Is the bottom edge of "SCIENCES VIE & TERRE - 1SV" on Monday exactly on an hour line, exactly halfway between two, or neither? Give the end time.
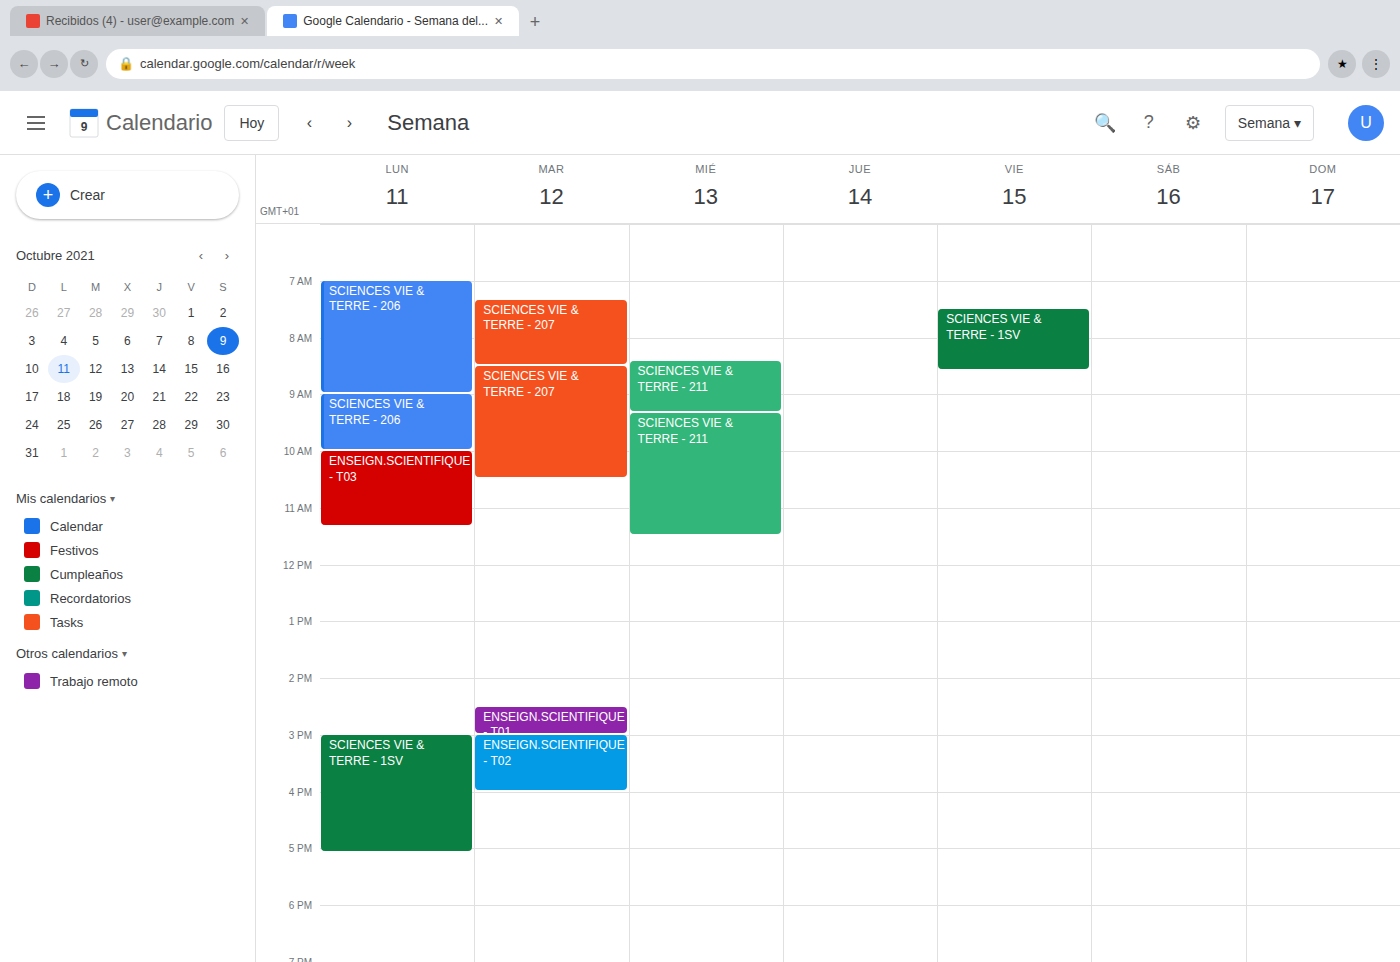
5:05 PM -- neither: 5 minutes below the 5 PM line and 55 minutes above the 6 PM line.